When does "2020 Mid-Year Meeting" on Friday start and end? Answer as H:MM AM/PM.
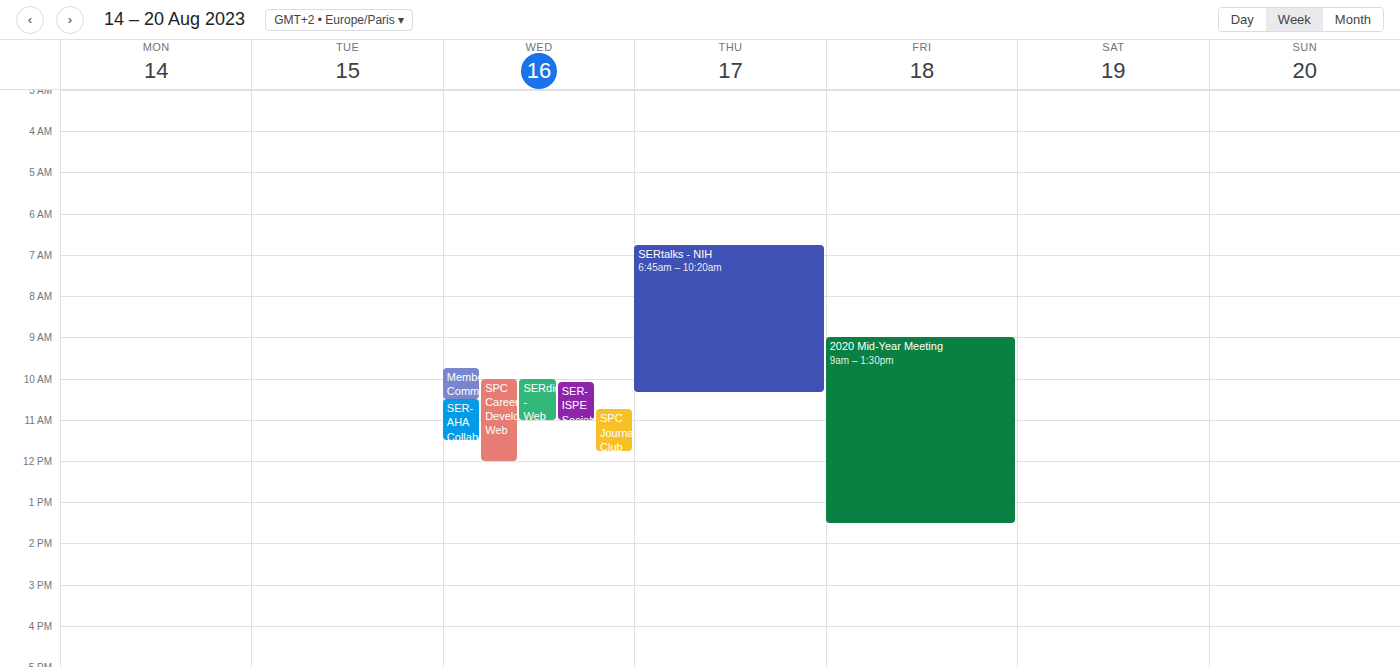
9:00 AM to 1:30 PM